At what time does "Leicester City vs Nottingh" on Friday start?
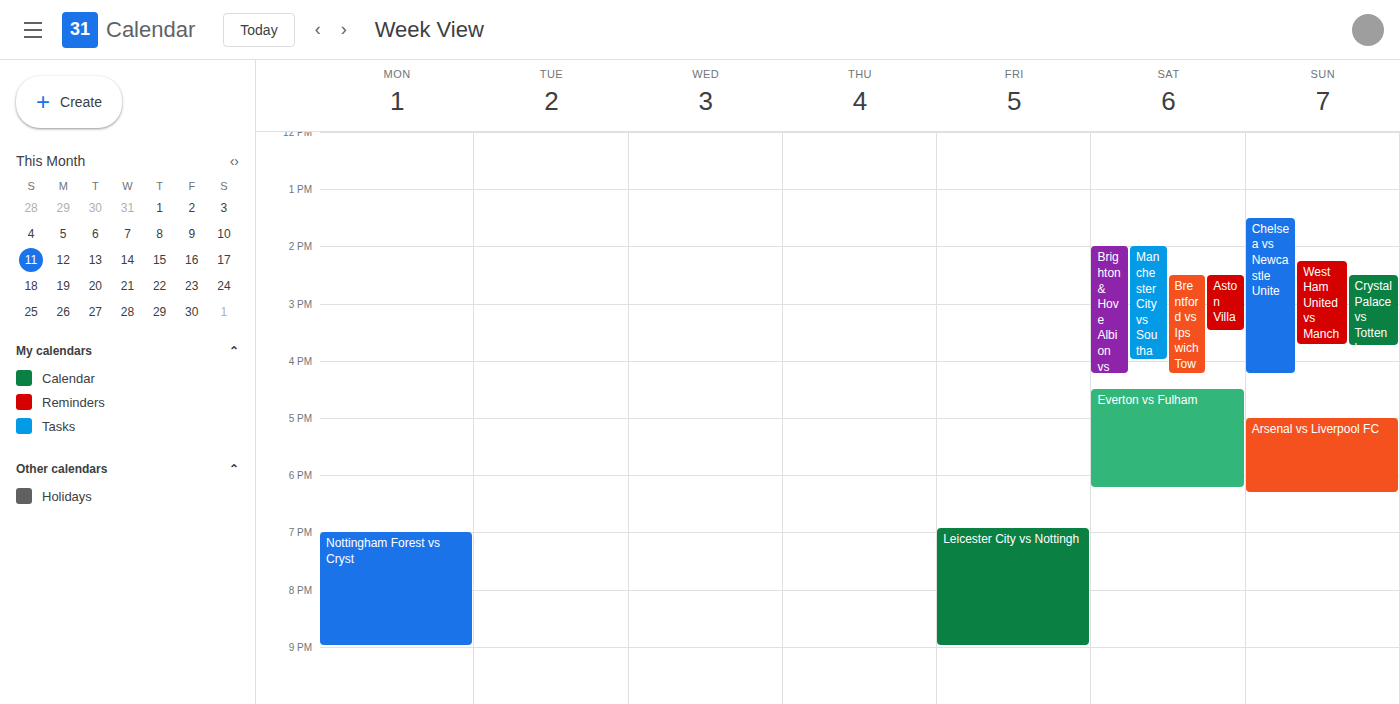
6:55 PM